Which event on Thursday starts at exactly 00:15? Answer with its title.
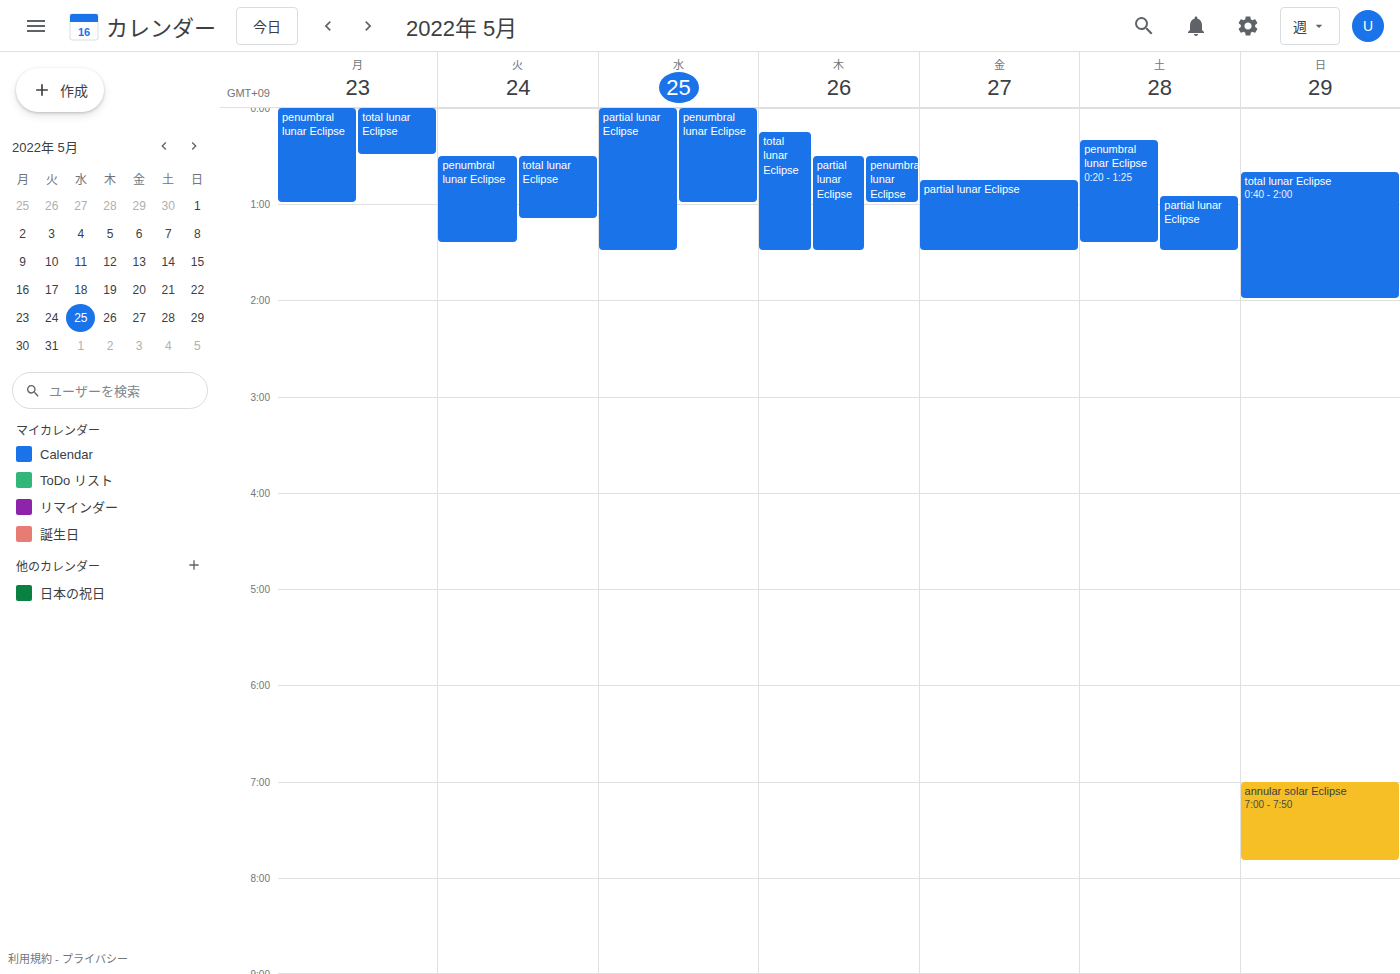
"total lunar Eclipse"